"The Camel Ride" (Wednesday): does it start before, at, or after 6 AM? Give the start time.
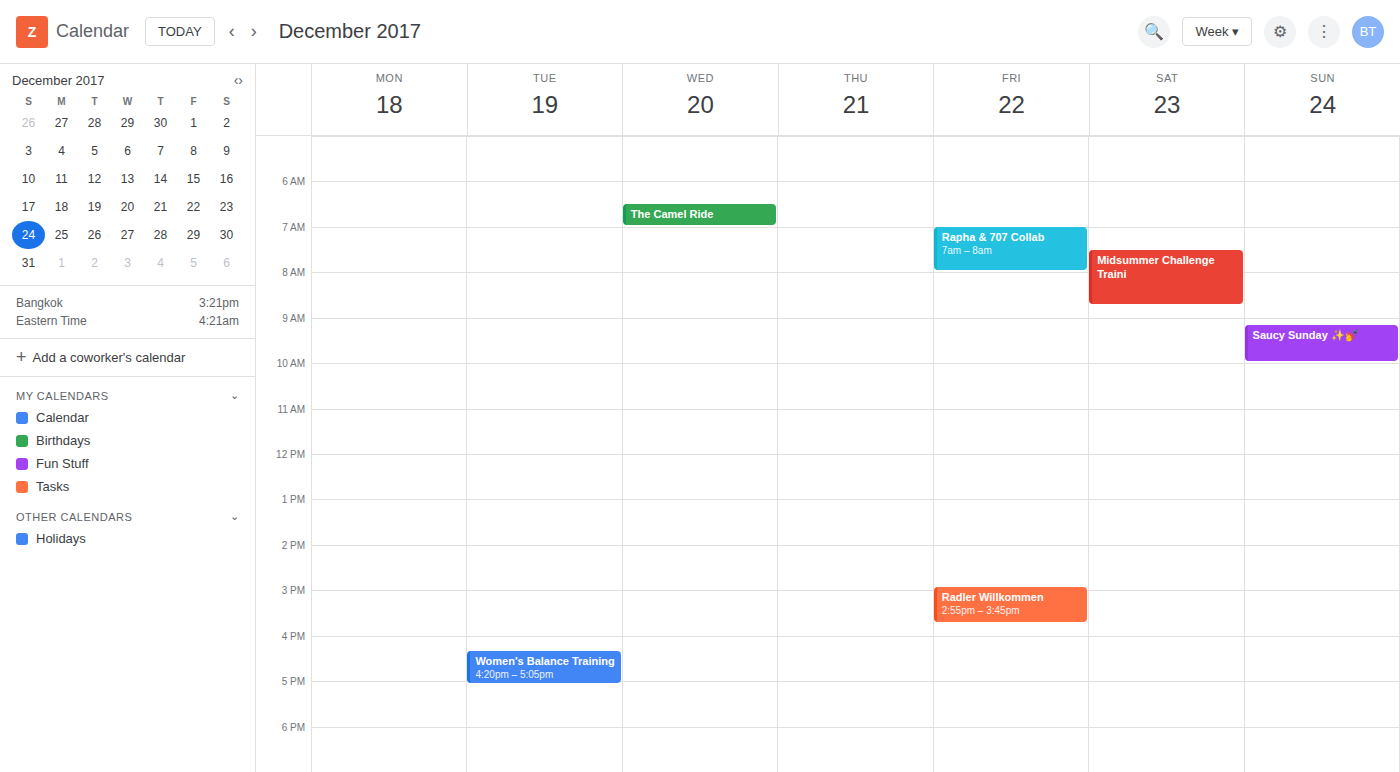
6:30 AM -- after 6 AM, 30 minutes below the 6 AM line.